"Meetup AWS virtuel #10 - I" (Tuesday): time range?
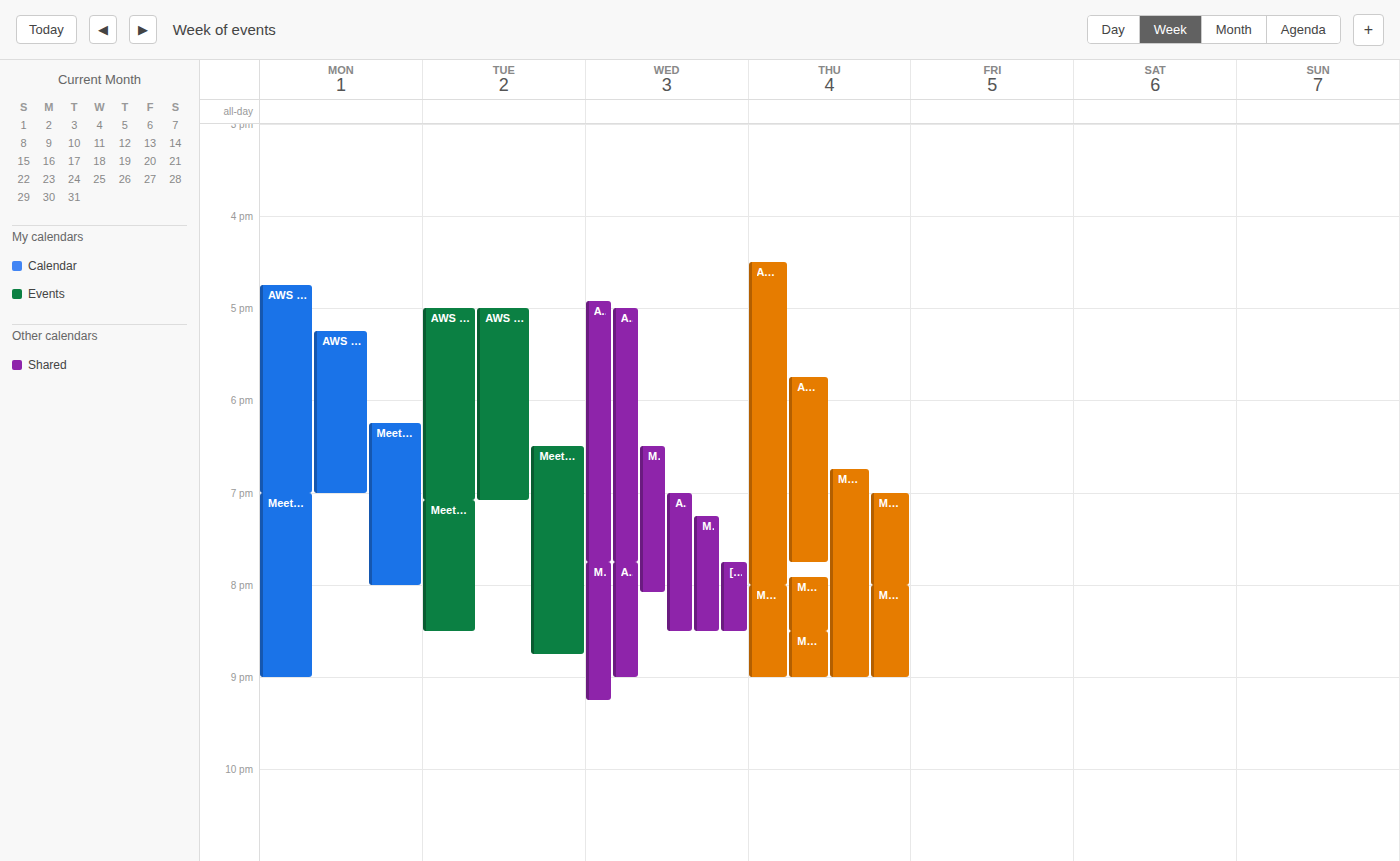
7:05 PM to 8:30 PM